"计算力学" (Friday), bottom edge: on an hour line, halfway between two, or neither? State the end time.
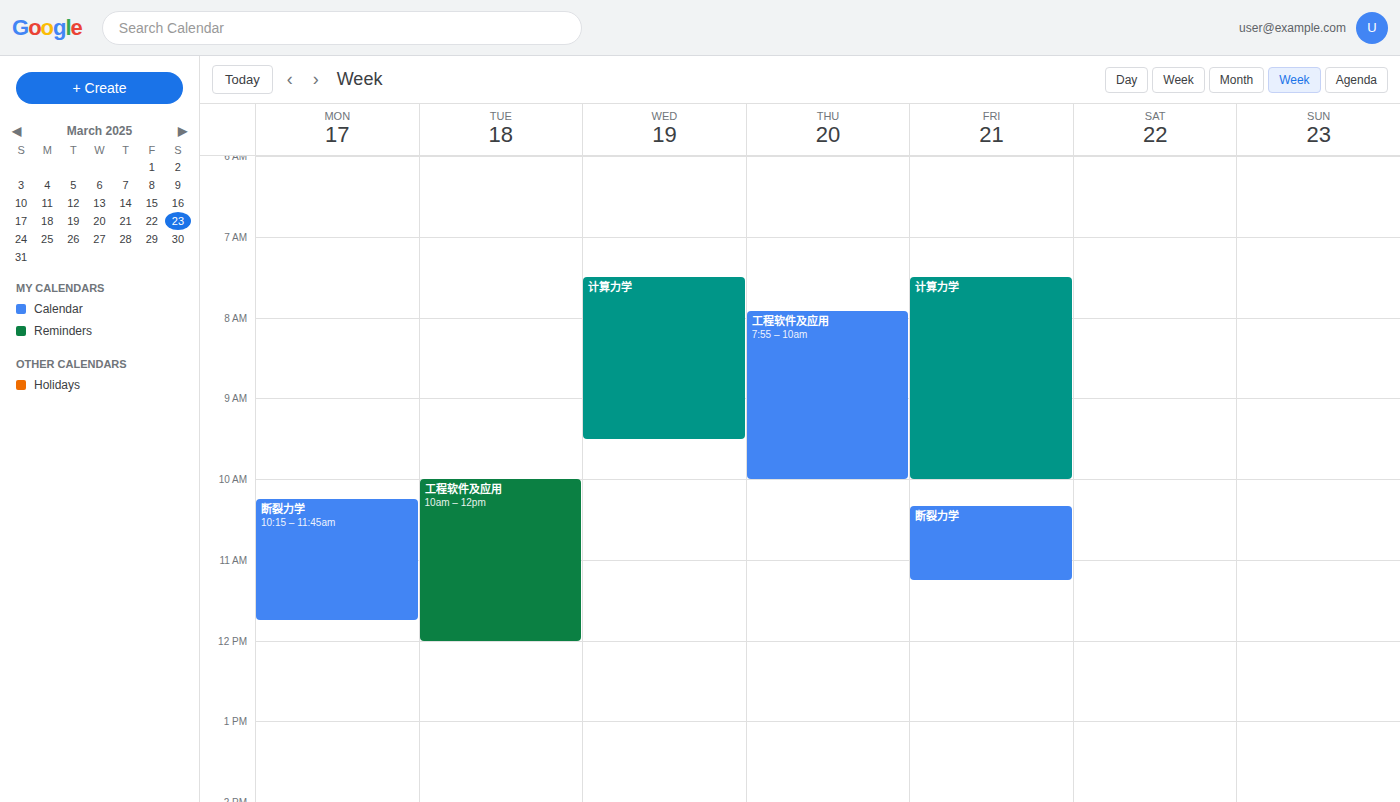
10:00 AM -- exactly on the 10 AM line.